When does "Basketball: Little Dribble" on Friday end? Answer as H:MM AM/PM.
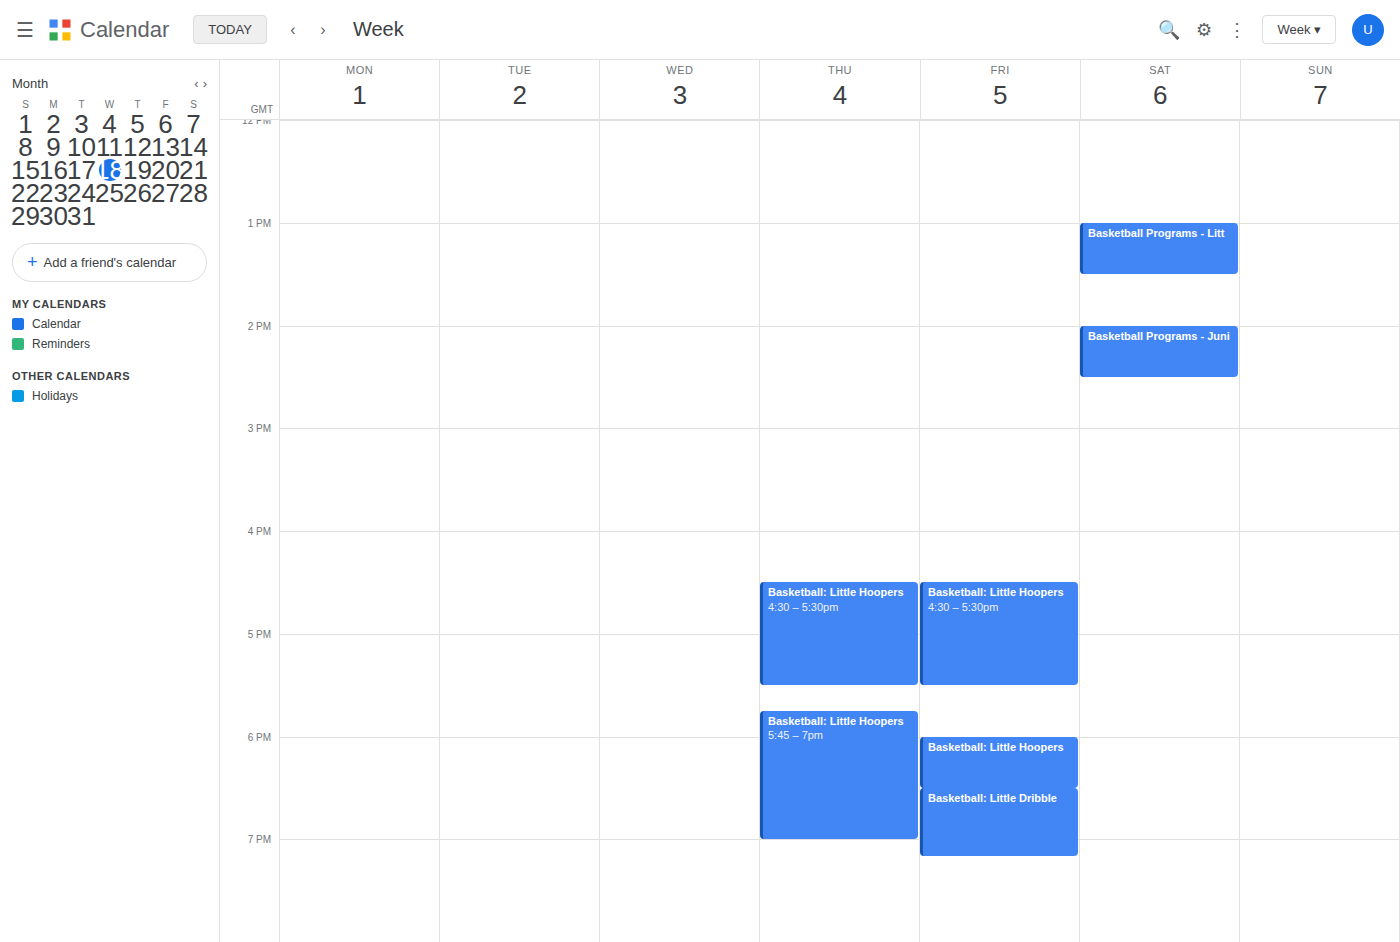
7:10 PM